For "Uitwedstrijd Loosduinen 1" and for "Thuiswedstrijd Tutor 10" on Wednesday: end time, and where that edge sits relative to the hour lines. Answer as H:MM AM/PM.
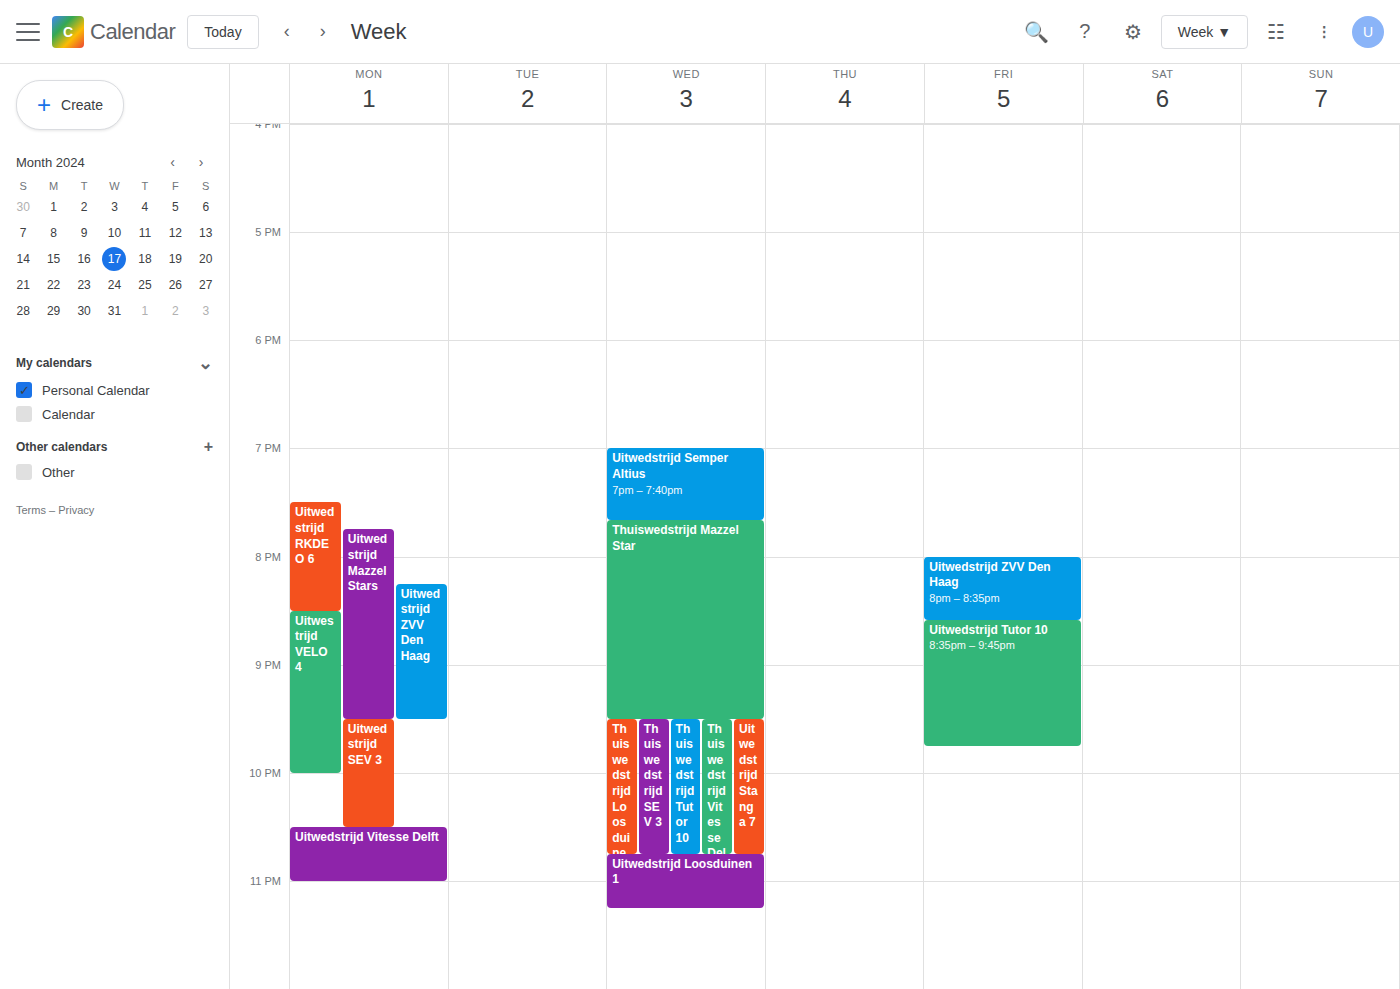
"Uitwedstrijd Loosduinen 1": 11:15 PM, neither: a quarter of the way from the 11 PM line to the 12 AM line. "Thuiswedstrijd Tutor 10": 10:45 PM, neither: three quarters of the way from the 10 PM line to the 11 PM line.